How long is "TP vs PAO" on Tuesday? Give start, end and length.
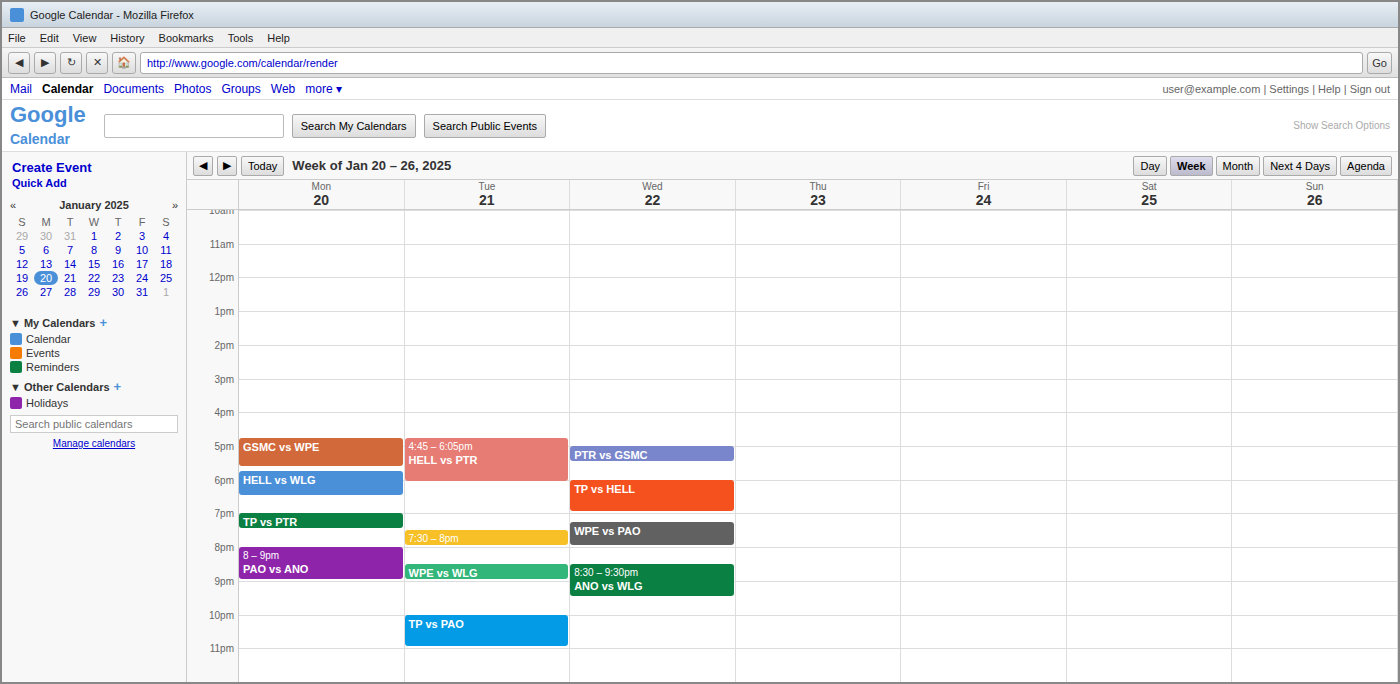
22:00 to 23:00, 1 hour